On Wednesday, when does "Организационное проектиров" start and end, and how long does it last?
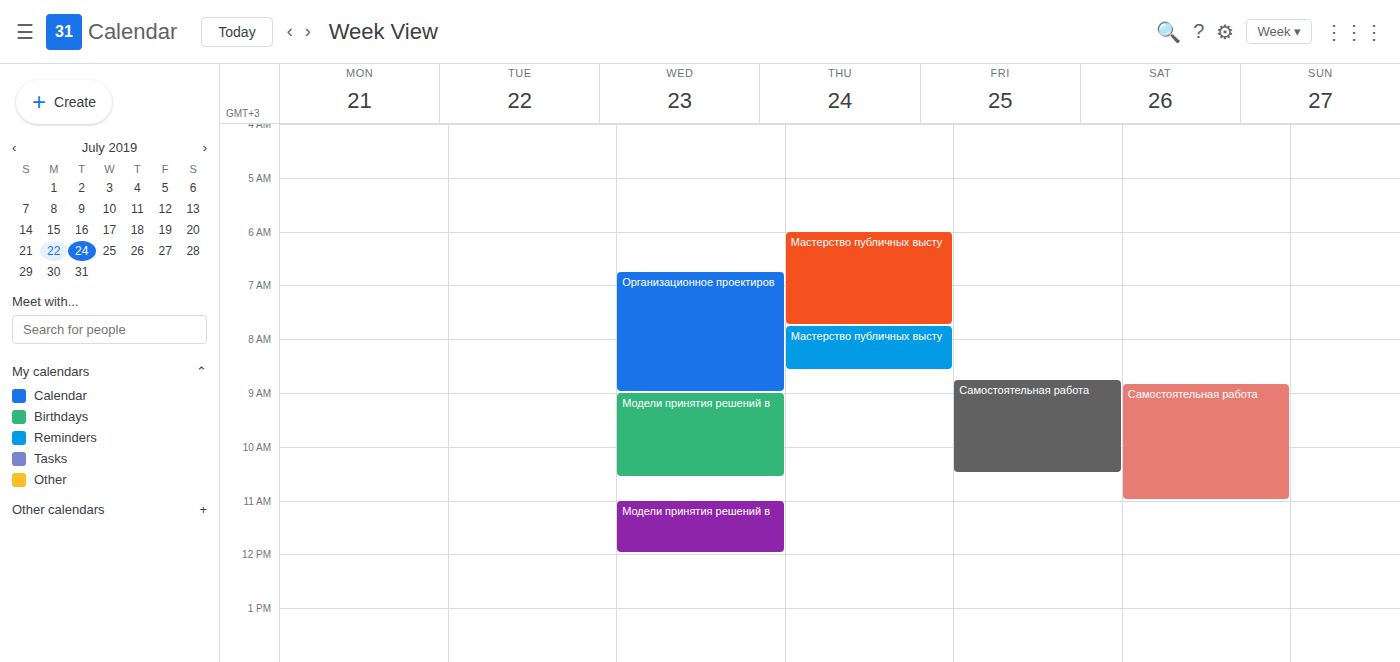
6:45 AM to 9:00 AM, 2 hours 15 minutes